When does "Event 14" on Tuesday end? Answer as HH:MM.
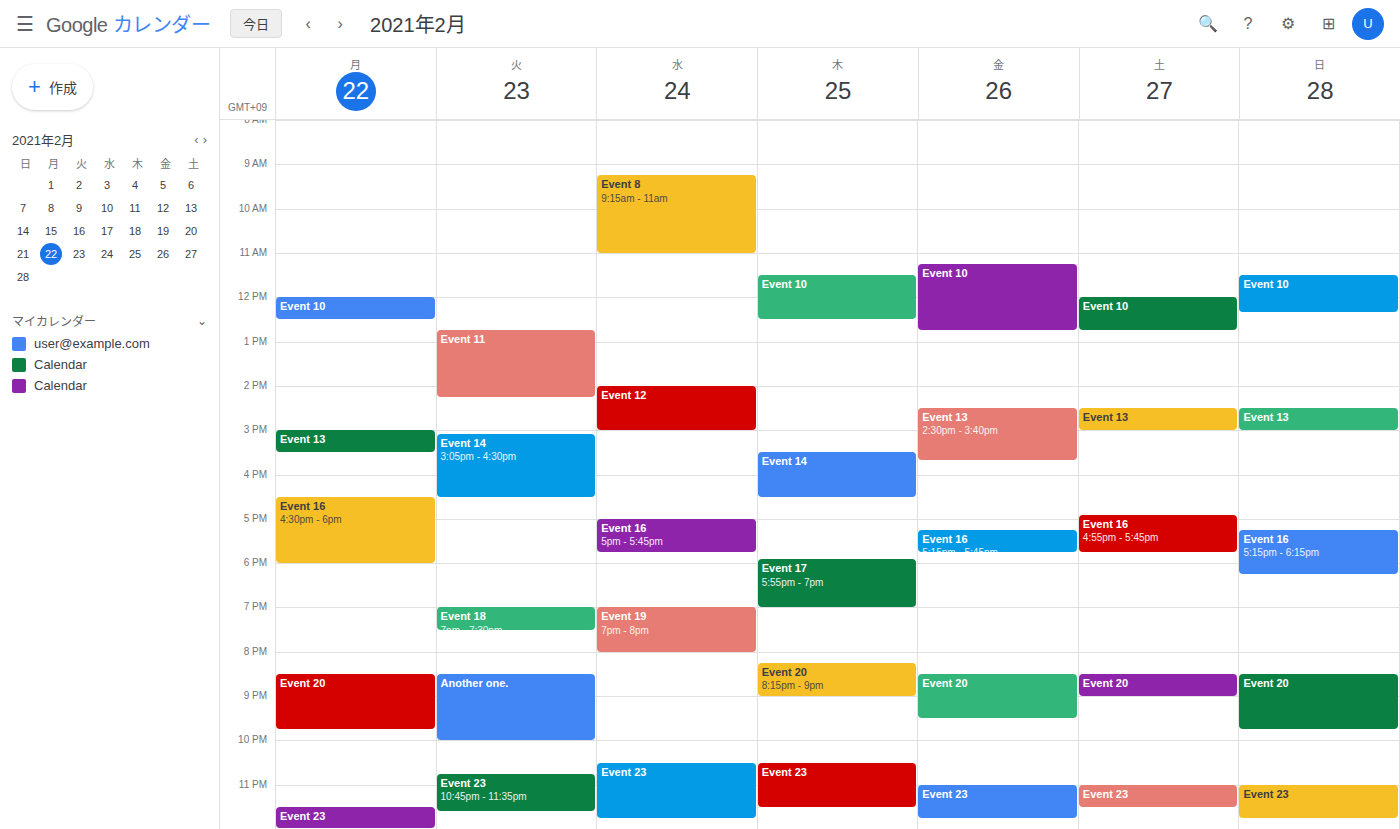
16:30